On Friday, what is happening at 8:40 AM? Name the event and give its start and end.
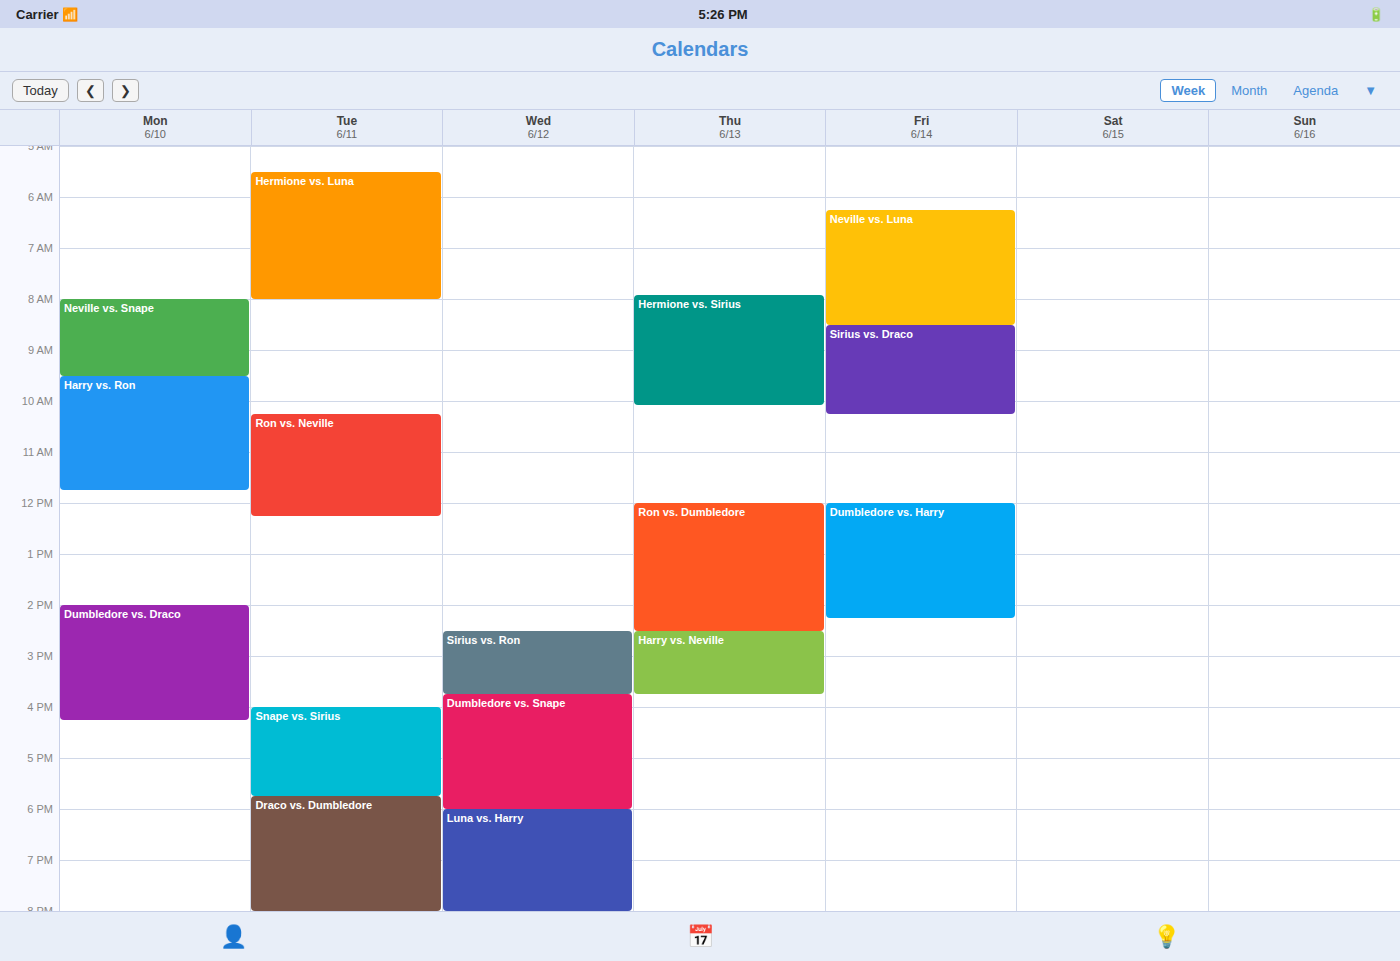
"Sirius vs. Draco", 8:30 AM to 10:15 AM